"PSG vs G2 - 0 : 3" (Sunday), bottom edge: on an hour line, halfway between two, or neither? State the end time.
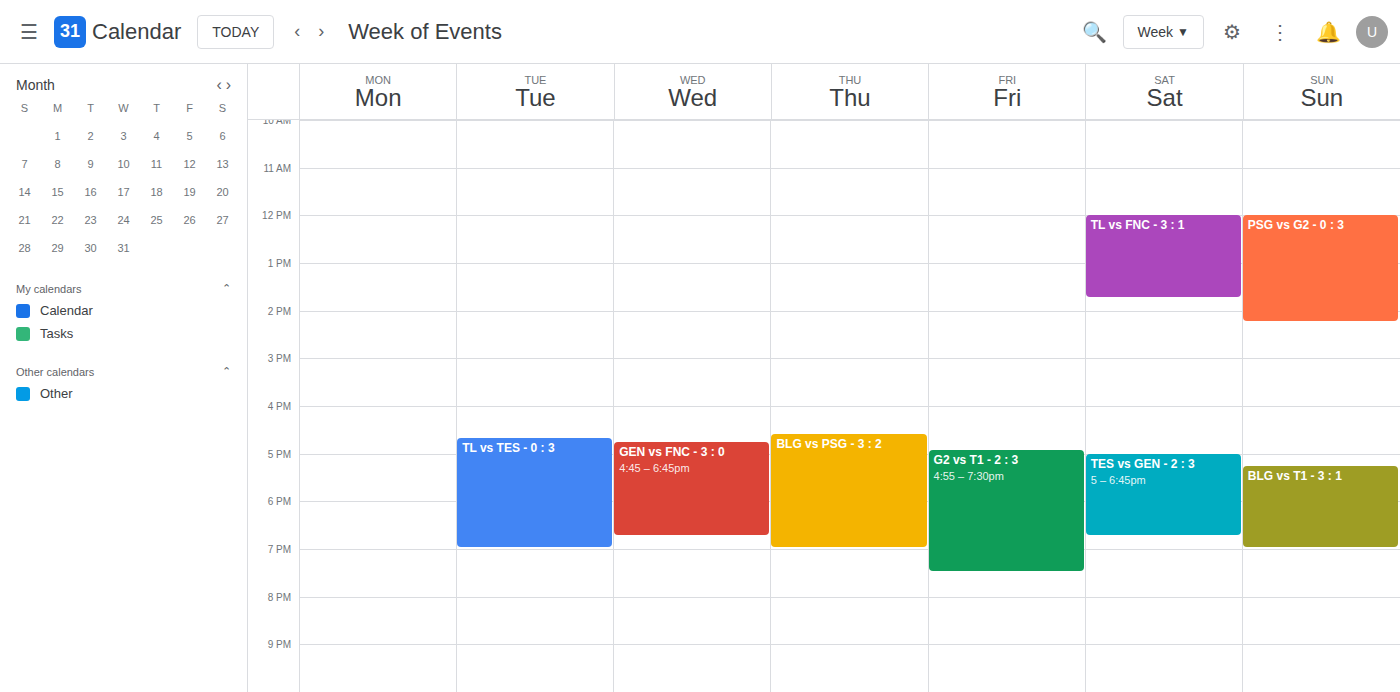
2:15 PM -- neither: a quarter of the way from the 2 PM line to the 3 PM line.